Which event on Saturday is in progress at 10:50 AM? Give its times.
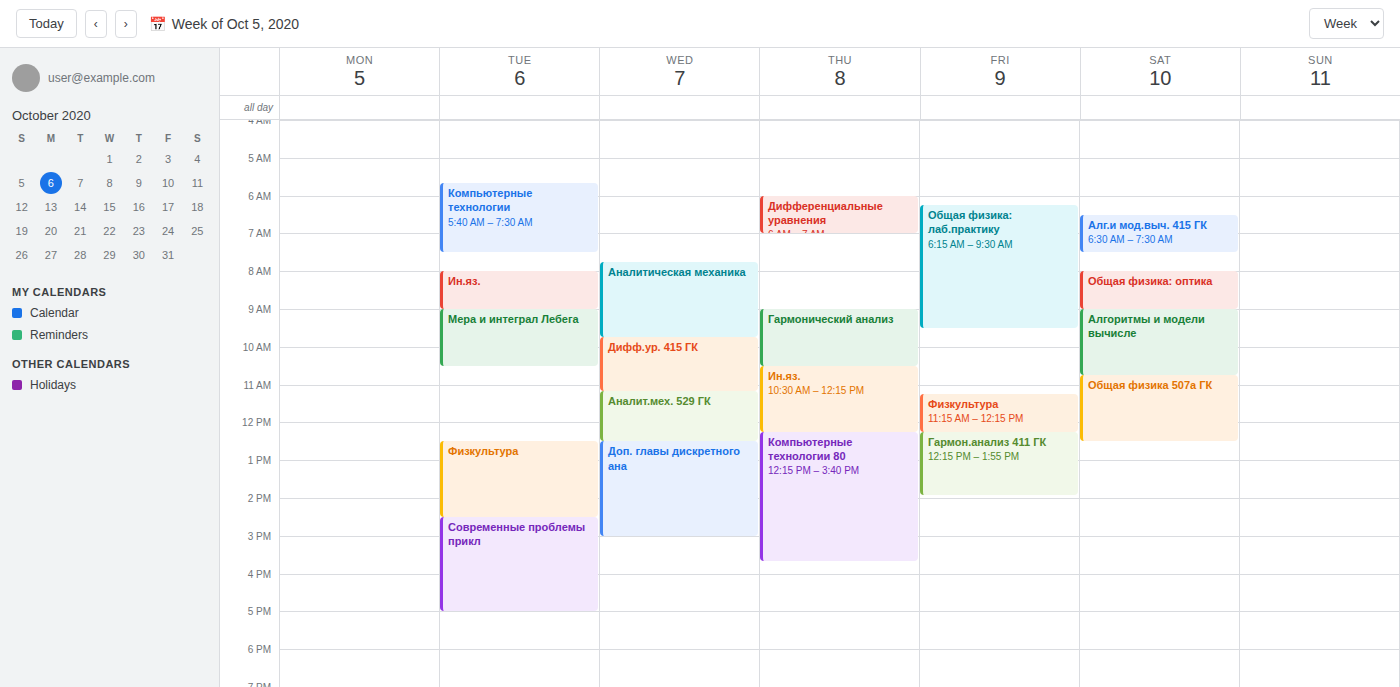
"Общая физика 507а ГК", 10:45 AM to 12:30 PM